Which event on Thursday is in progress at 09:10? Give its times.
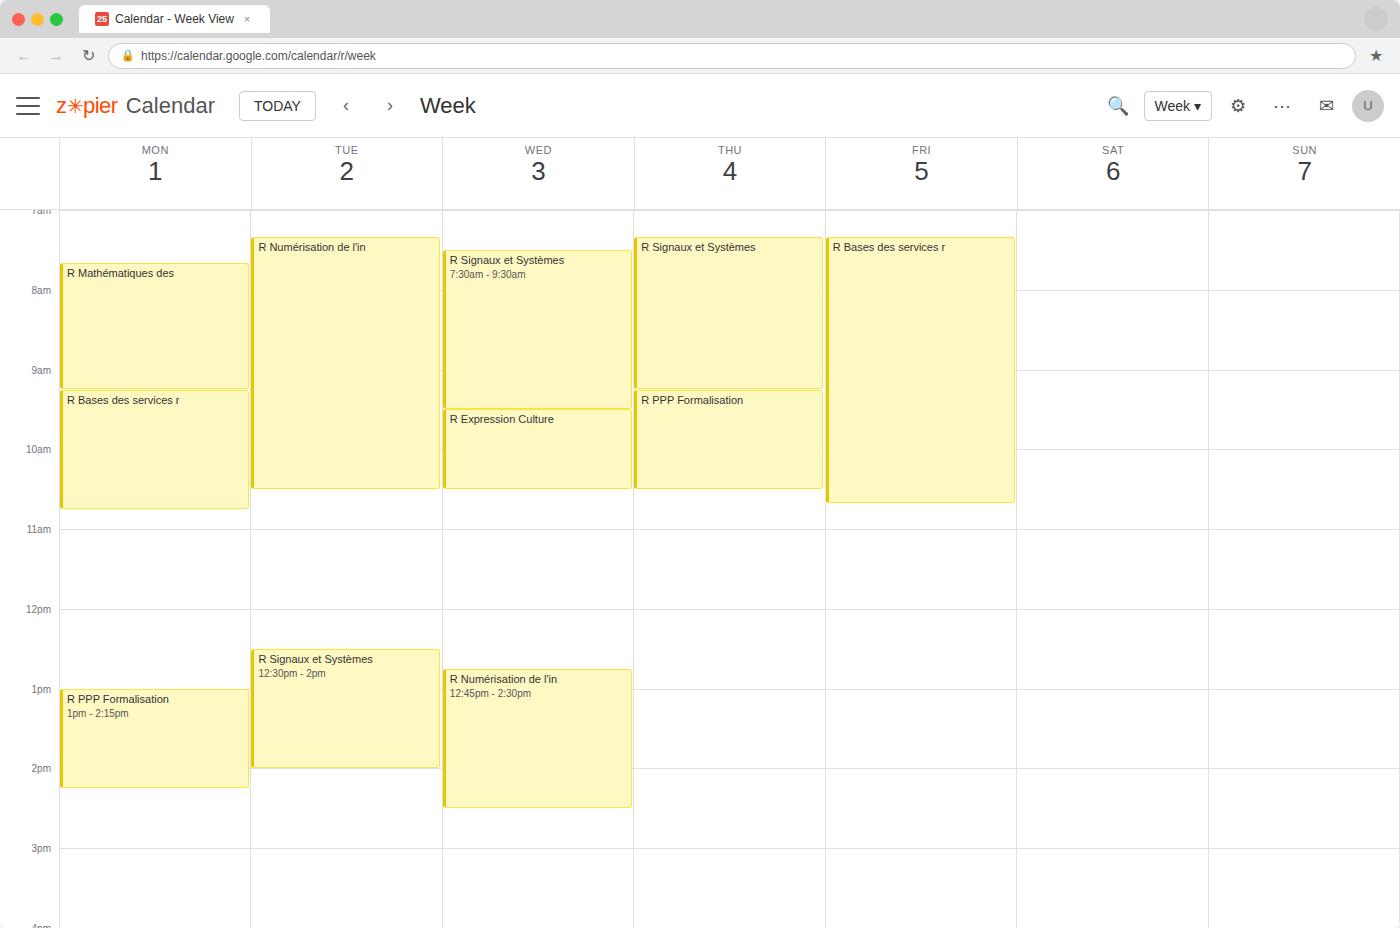
"R Signaux et Systèmes", 07:20 to 09:15